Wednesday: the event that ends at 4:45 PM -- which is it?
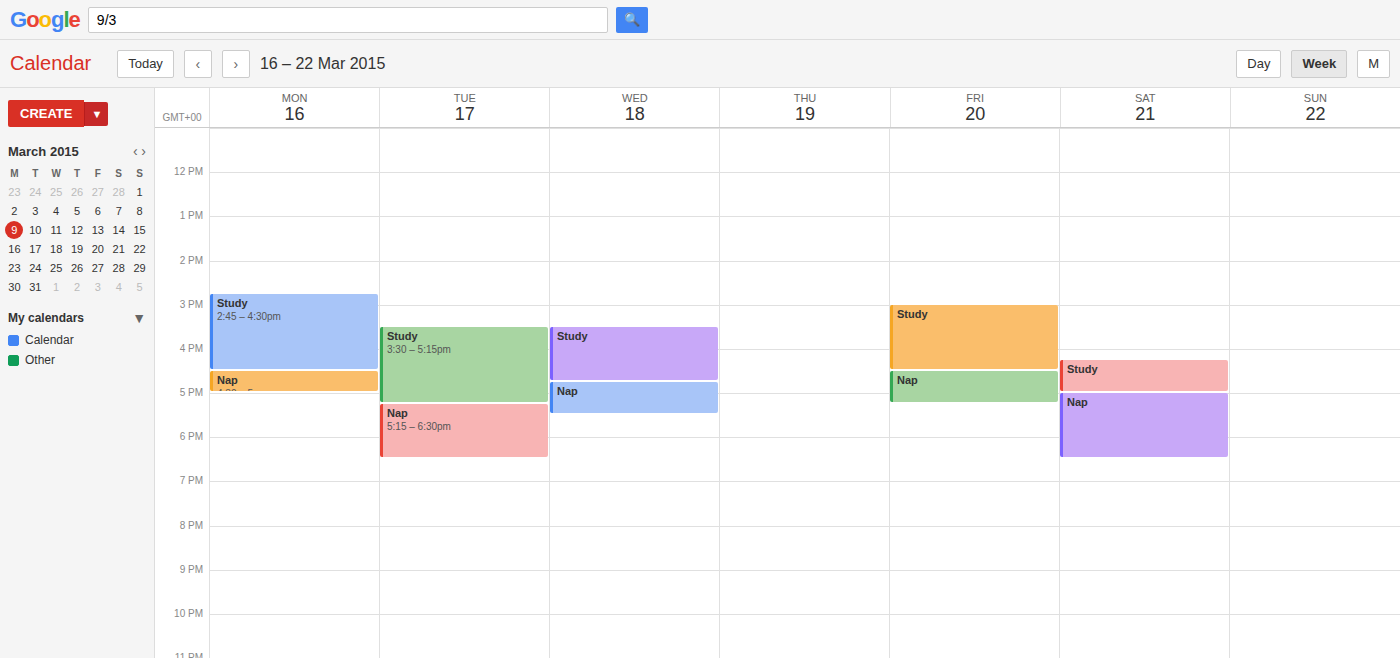
"Study"